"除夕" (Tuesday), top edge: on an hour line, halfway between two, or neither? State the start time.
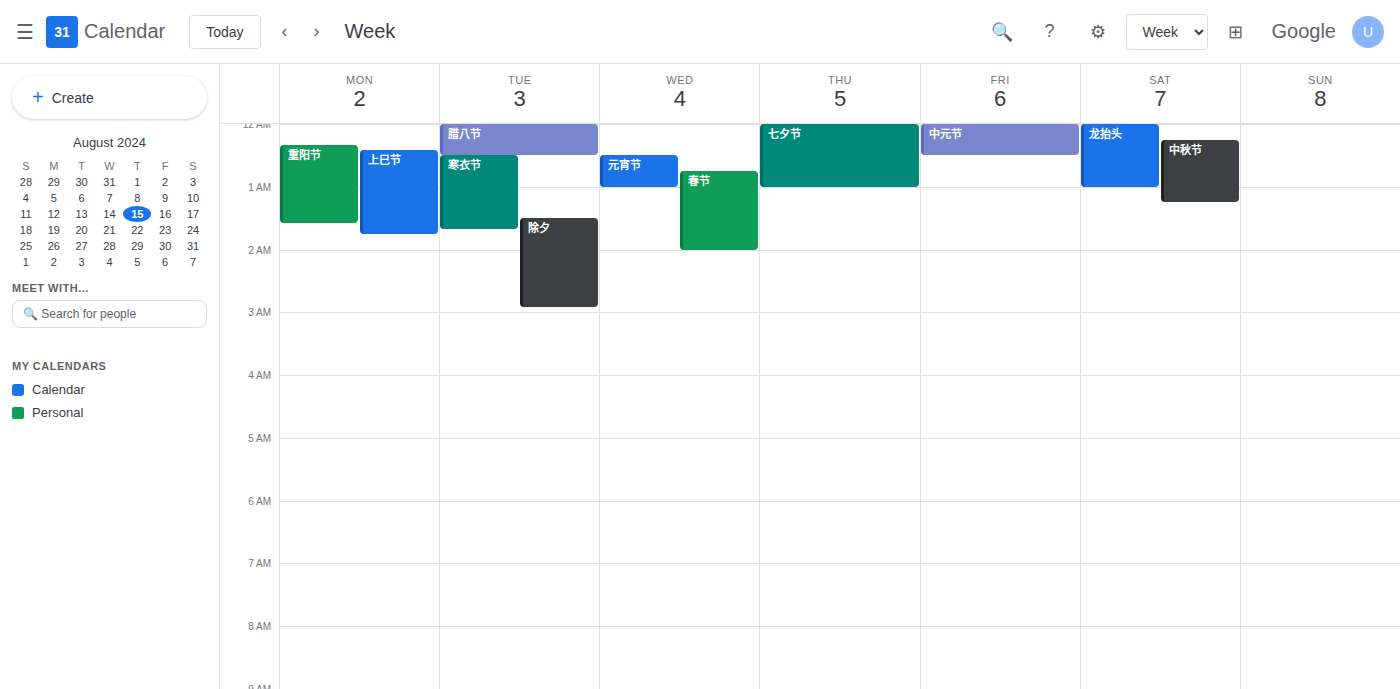
1:30 AM -- halfway between the 1 AM and 2 AM lines.